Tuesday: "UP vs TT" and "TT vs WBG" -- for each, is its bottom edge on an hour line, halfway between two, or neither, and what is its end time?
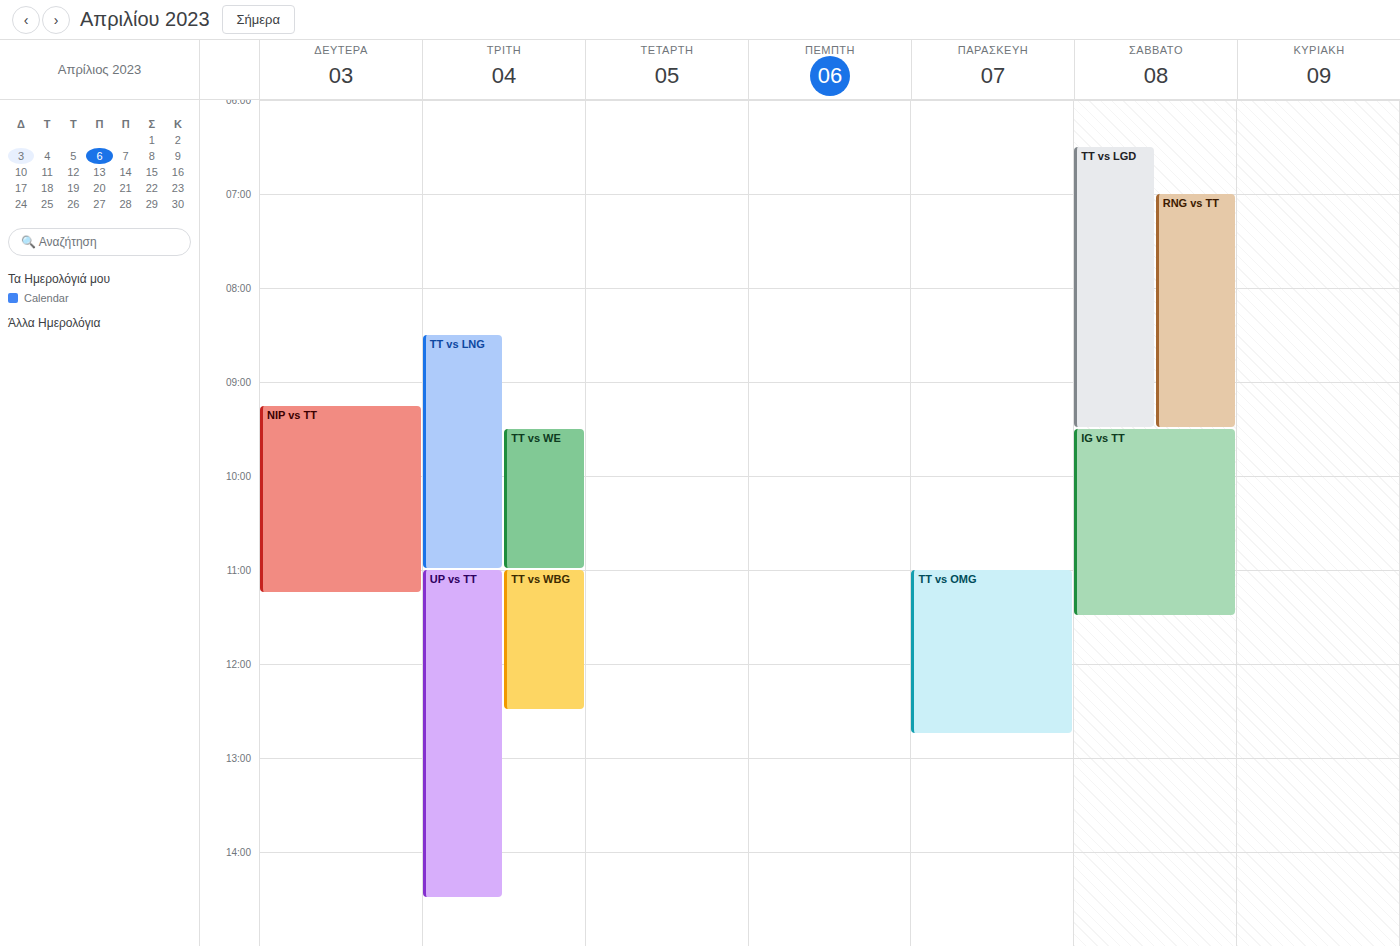
"UP vs TT": 2:30 PM, halfway between the 2 PM and 3 PM lines. "TT vs WBG": 12:30 PM, halfway between the 12 PM and 1 PM lines.